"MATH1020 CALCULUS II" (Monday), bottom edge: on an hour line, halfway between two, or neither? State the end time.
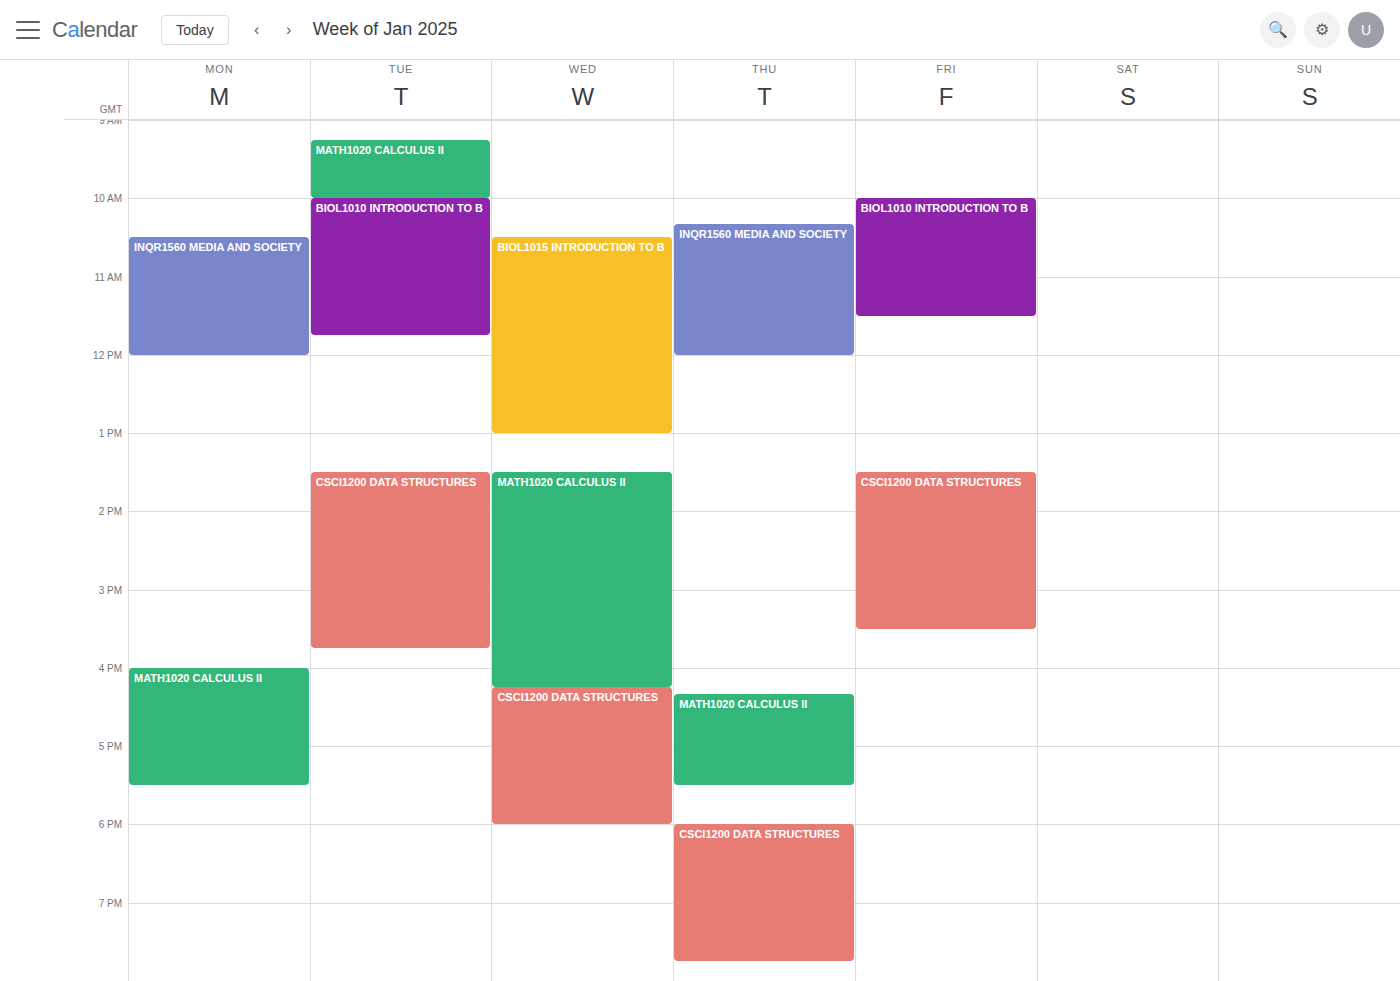
17:30 -- halfway between the 17:00 and 18:00 lines.